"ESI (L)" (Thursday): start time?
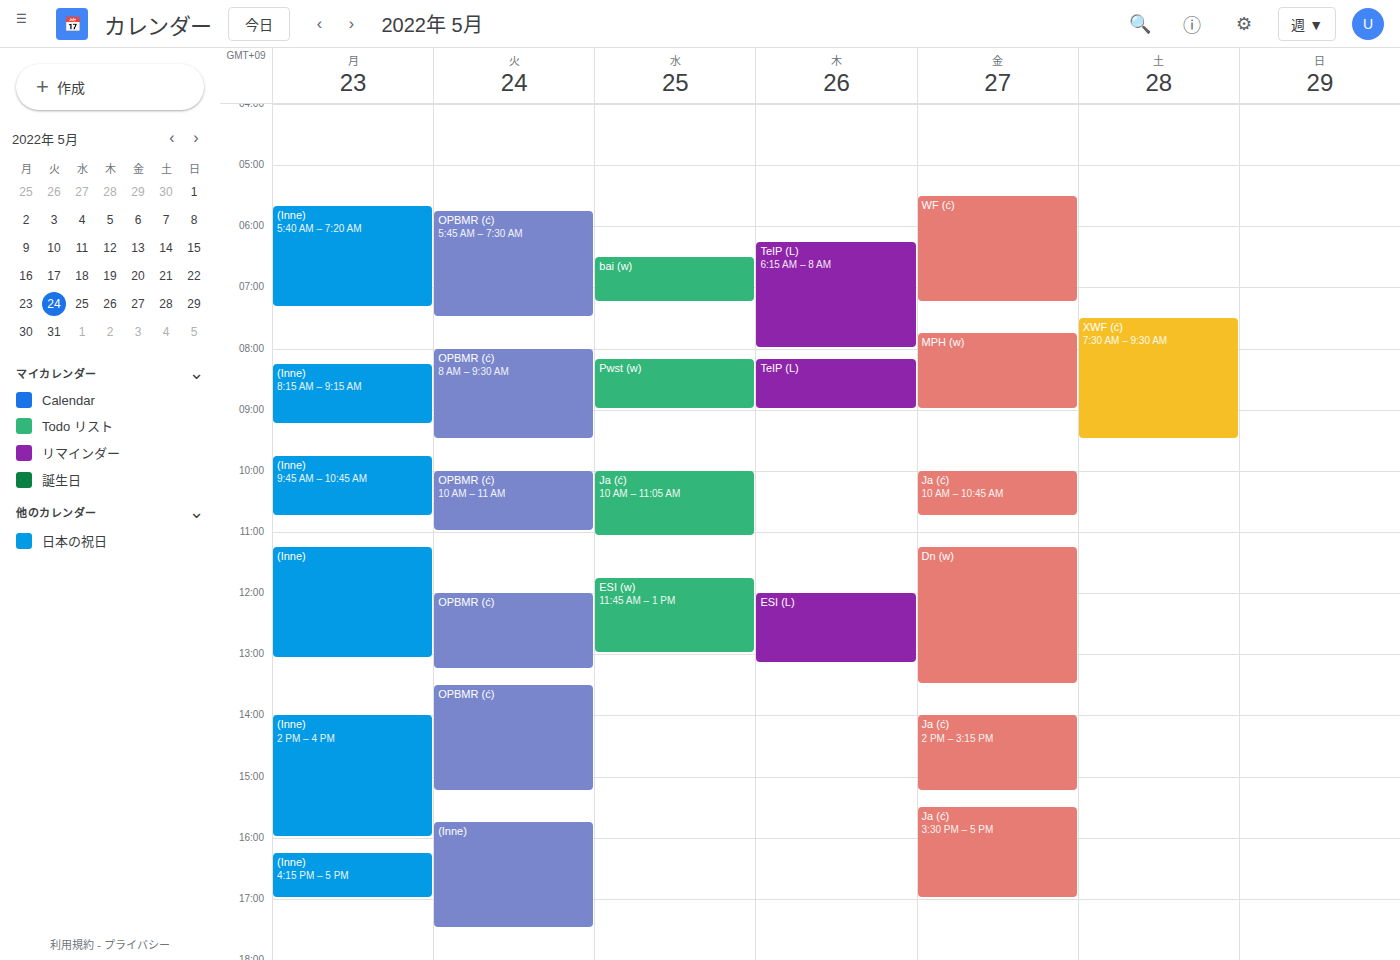
12:00 PM